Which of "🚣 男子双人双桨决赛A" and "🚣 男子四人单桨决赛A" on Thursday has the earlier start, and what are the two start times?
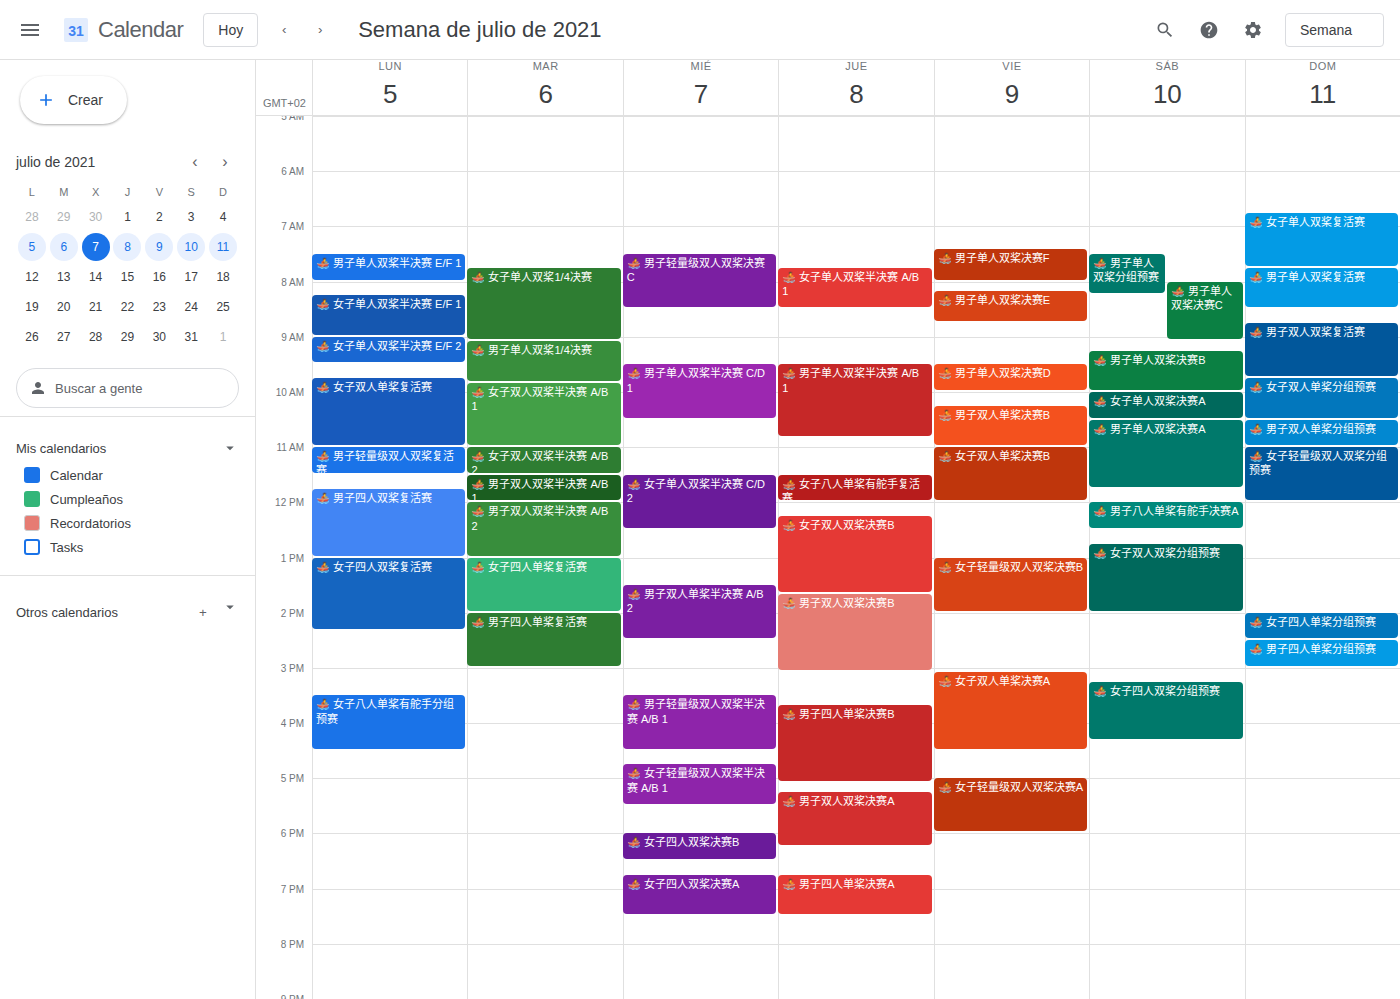
"🚣 男子双人双桨决赛A" 5:15 PM; "🚣 男子四人单桨决赛A" 6:45 PM.